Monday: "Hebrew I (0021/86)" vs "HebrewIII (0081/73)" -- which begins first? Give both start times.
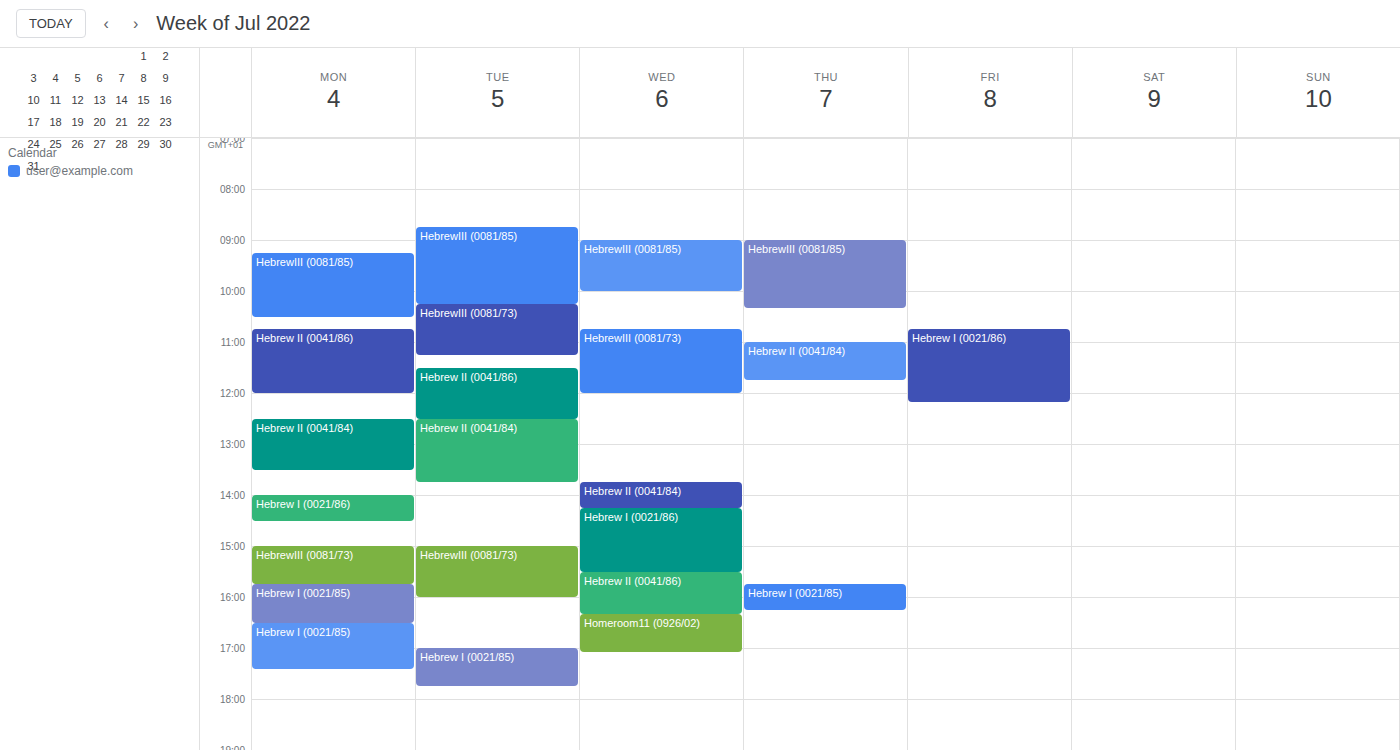
"Hebrew I (0021/86)" 2:00 PM; "HebrewIII (0081/73)" 3:00 PM.